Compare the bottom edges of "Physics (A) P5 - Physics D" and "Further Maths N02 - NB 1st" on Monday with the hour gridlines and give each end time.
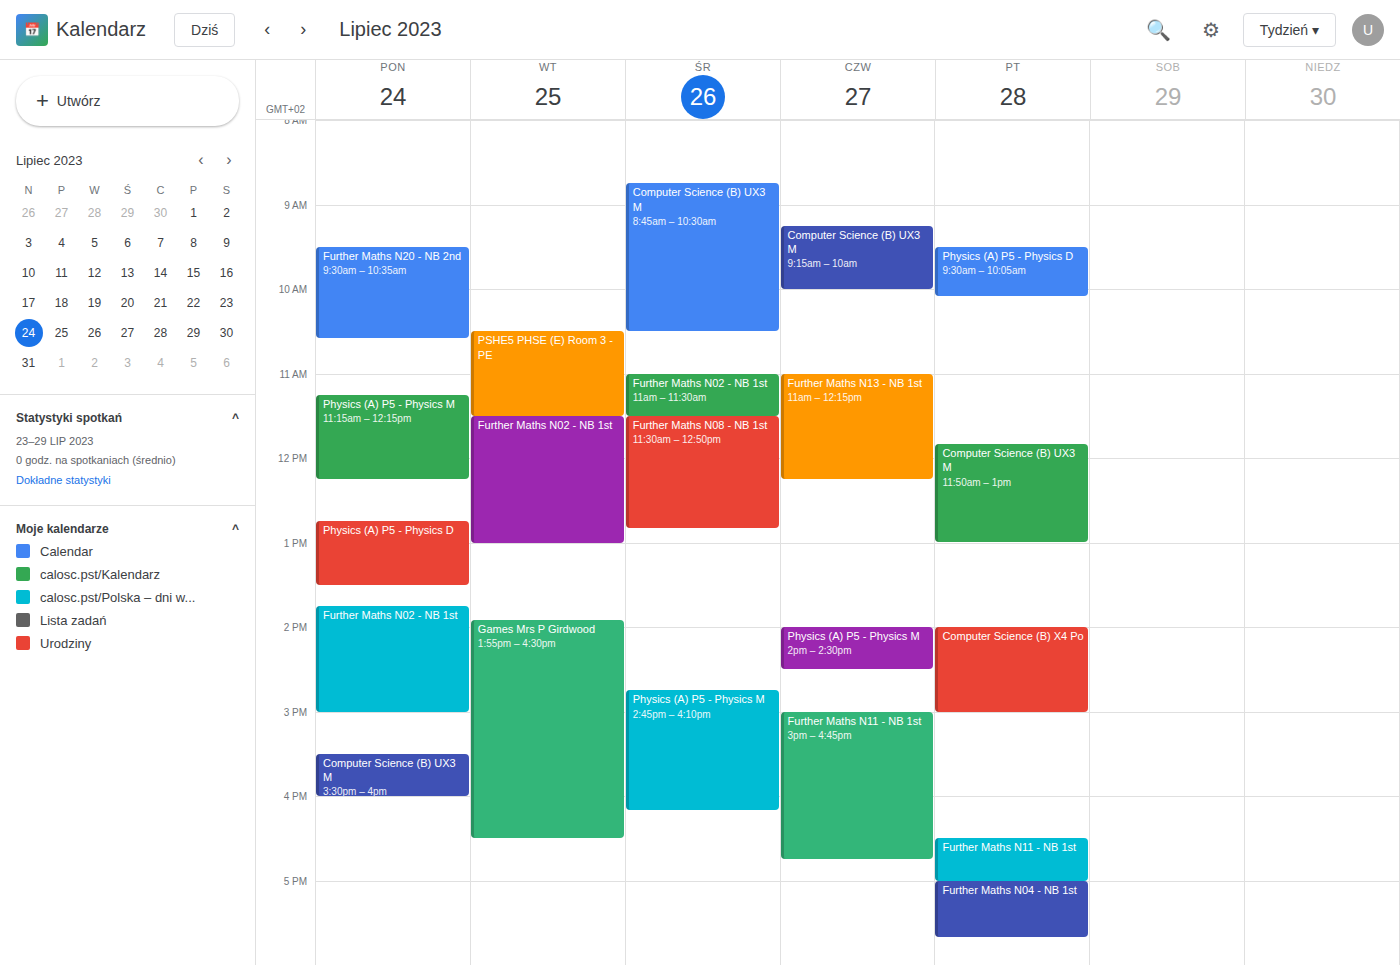
"Physics (A) P5 - Physics D": 1:30 PM, halfway between the 1 PM and 2 PM lines. "Further Maths N02 - NB 1st": 3:00 PM, exactly on the 3 PM line.